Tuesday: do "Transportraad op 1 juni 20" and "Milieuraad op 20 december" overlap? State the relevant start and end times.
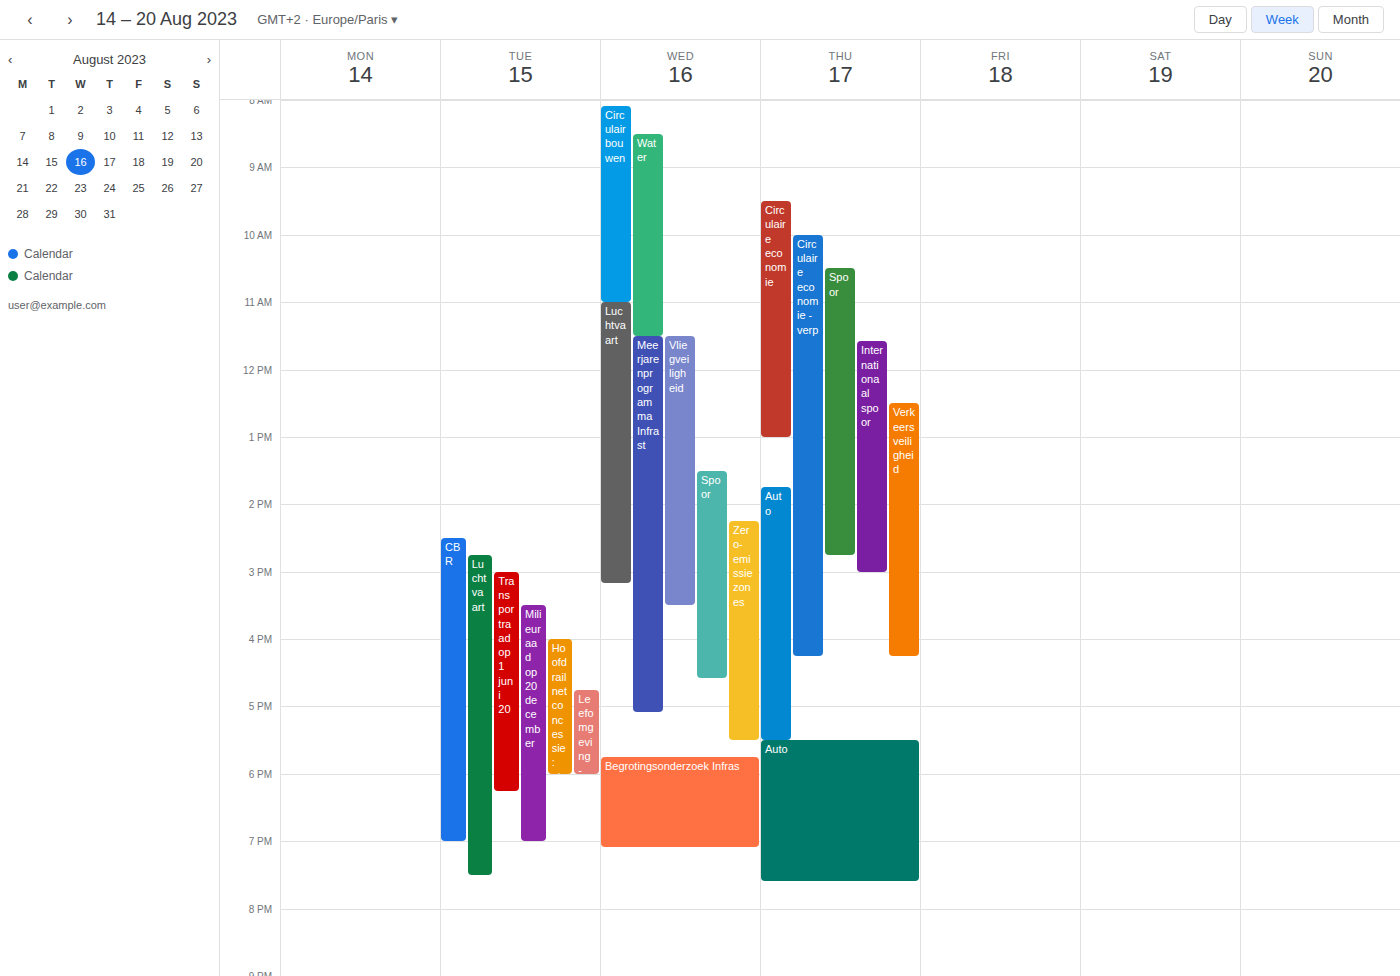
"Milieuraad op 20 december" starts at 3:30 PM, before "Transportraad op 1 juni 20" ends at 6:15 PM -- they overlap.